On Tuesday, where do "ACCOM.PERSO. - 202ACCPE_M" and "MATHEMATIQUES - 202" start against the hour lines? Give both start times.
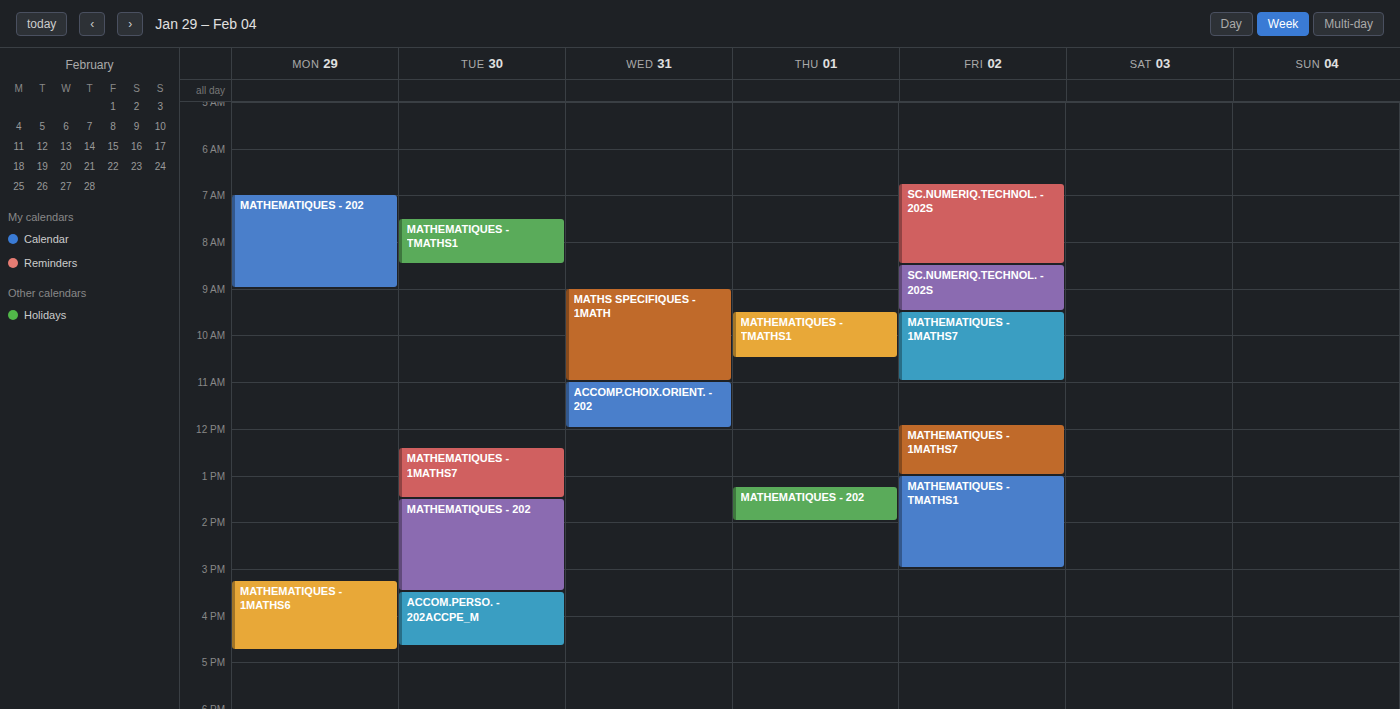
"ACCOM.PERSO. - 202ACCPE_M": 15:30, halfway between the 15:00 and 16:00 lines. "MATHEMATIQUES - 202": 13:30, halfway between the 13:00 and 14:00 lines.